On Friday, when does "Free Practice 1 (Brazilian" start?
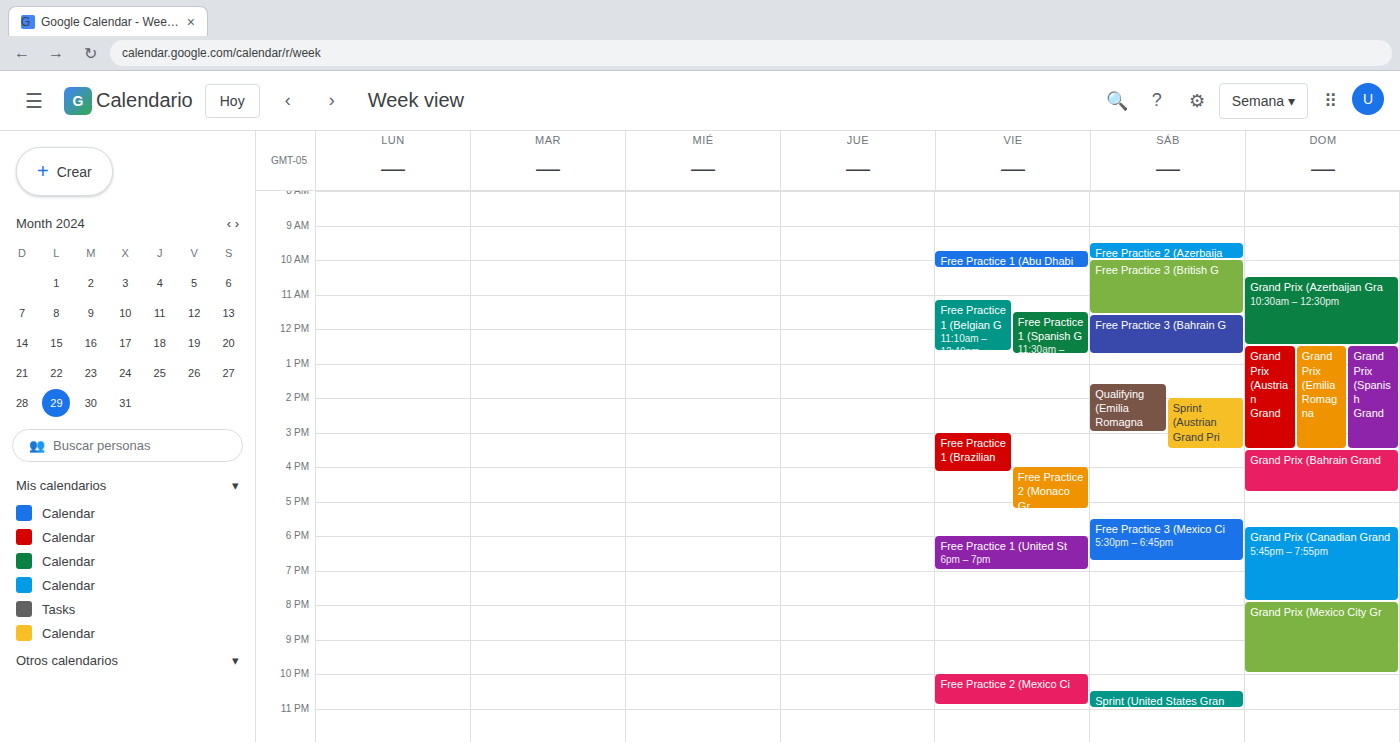
3:00 PM